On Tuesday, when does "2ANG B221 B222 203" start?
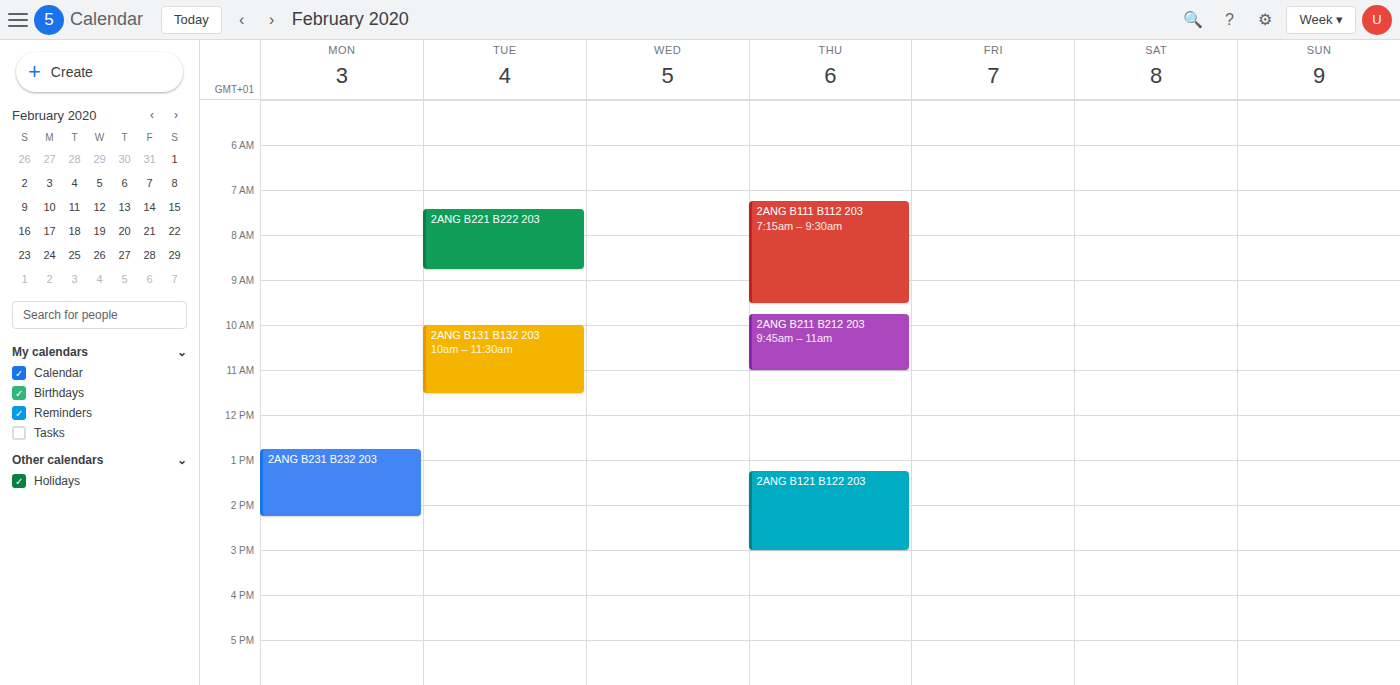
7:25 AM